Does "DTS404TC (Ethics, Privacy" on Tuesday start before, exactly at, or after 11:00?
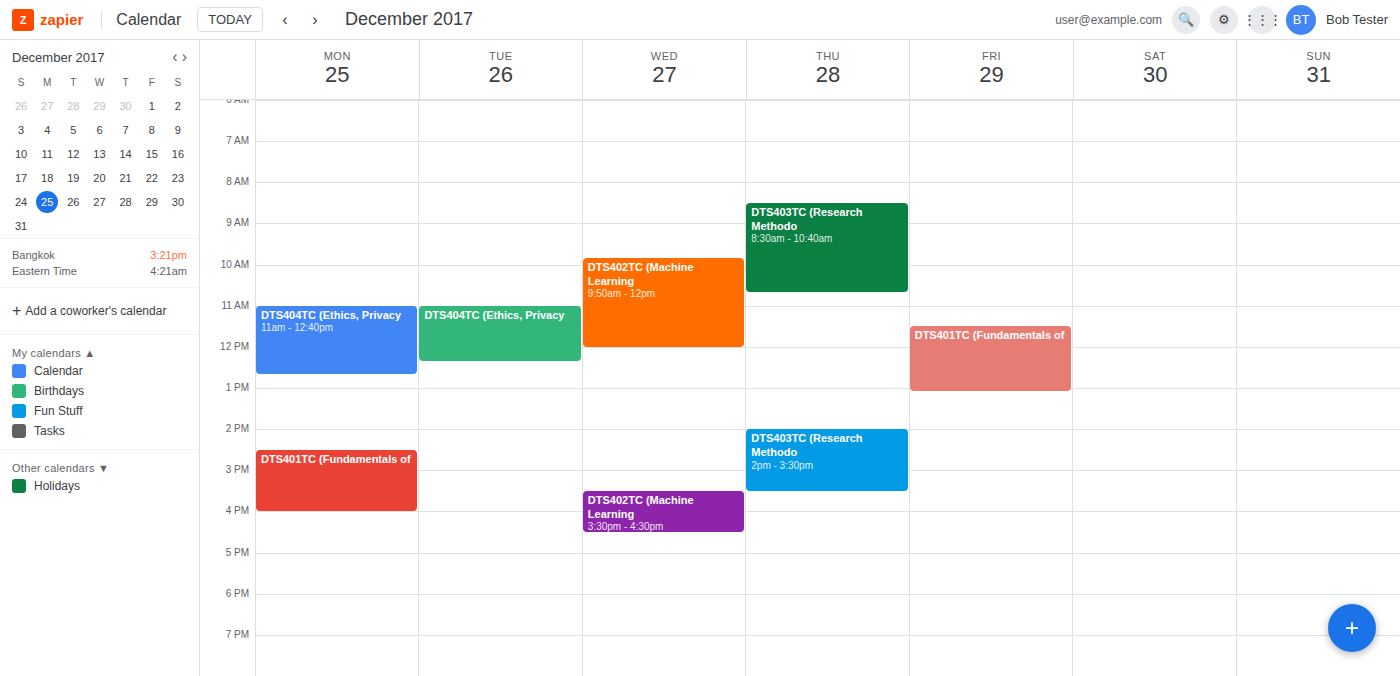
11:00 -- exactly at 11:00, on the 11:00 line.